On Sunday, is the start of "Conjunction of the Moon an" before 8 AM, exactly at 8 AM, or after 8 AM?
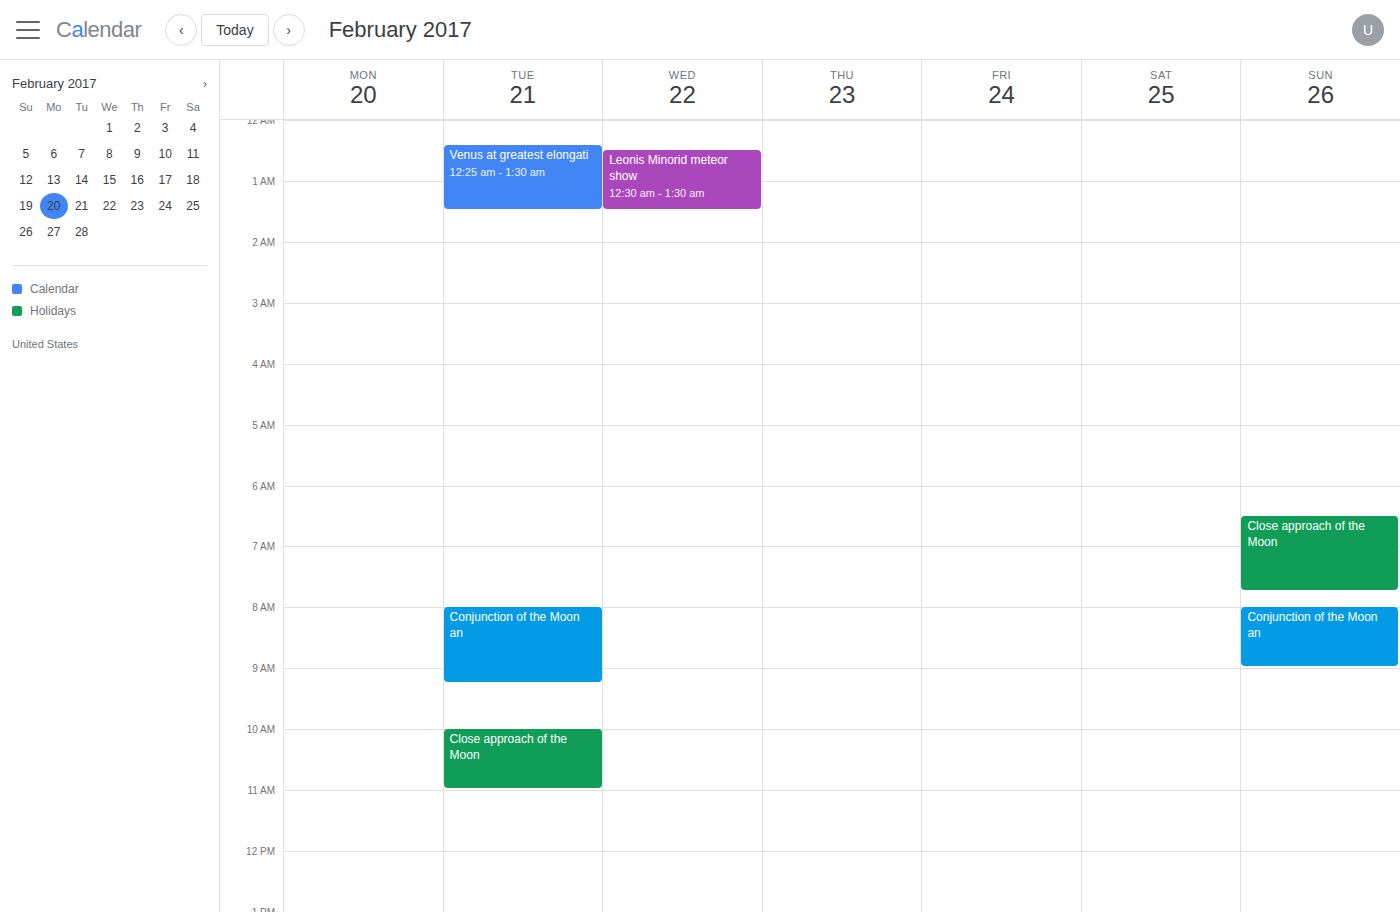
8:00 AM -- exactly at 8 AM, on the 8 AM line.